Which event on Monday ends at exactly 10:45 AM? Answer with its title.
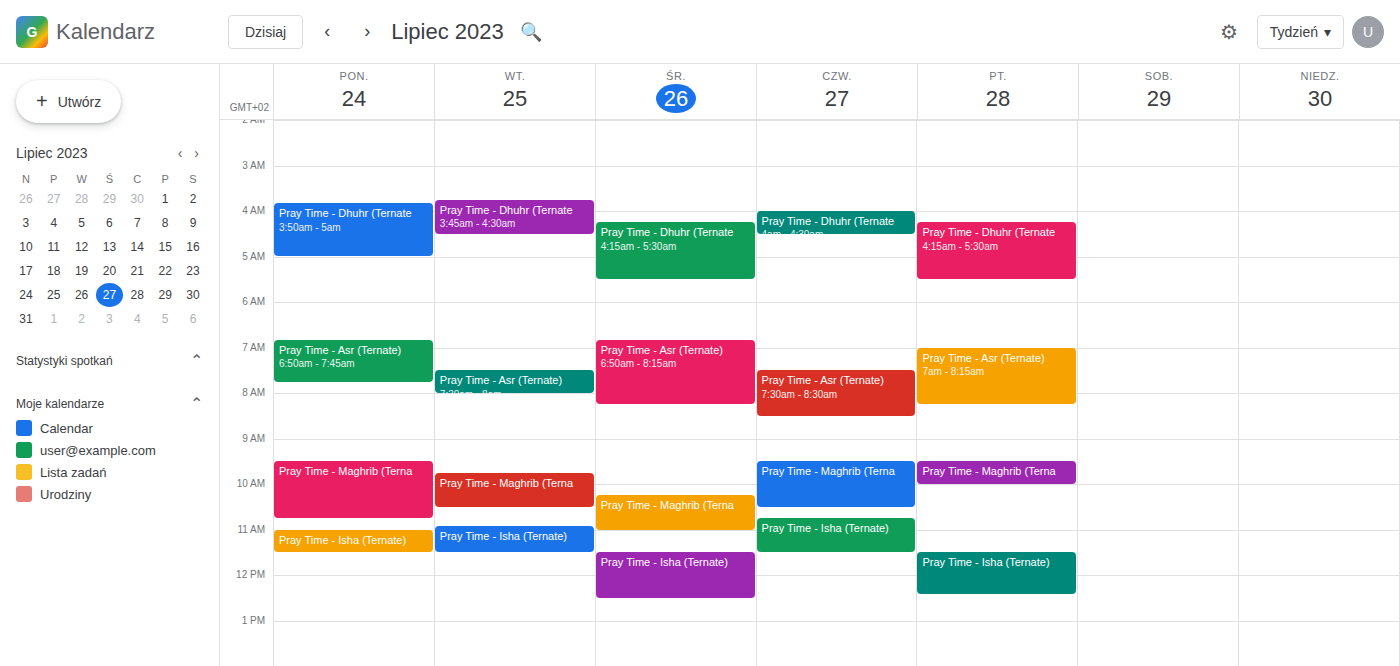
"Pray Time - Maghrib (Terna"